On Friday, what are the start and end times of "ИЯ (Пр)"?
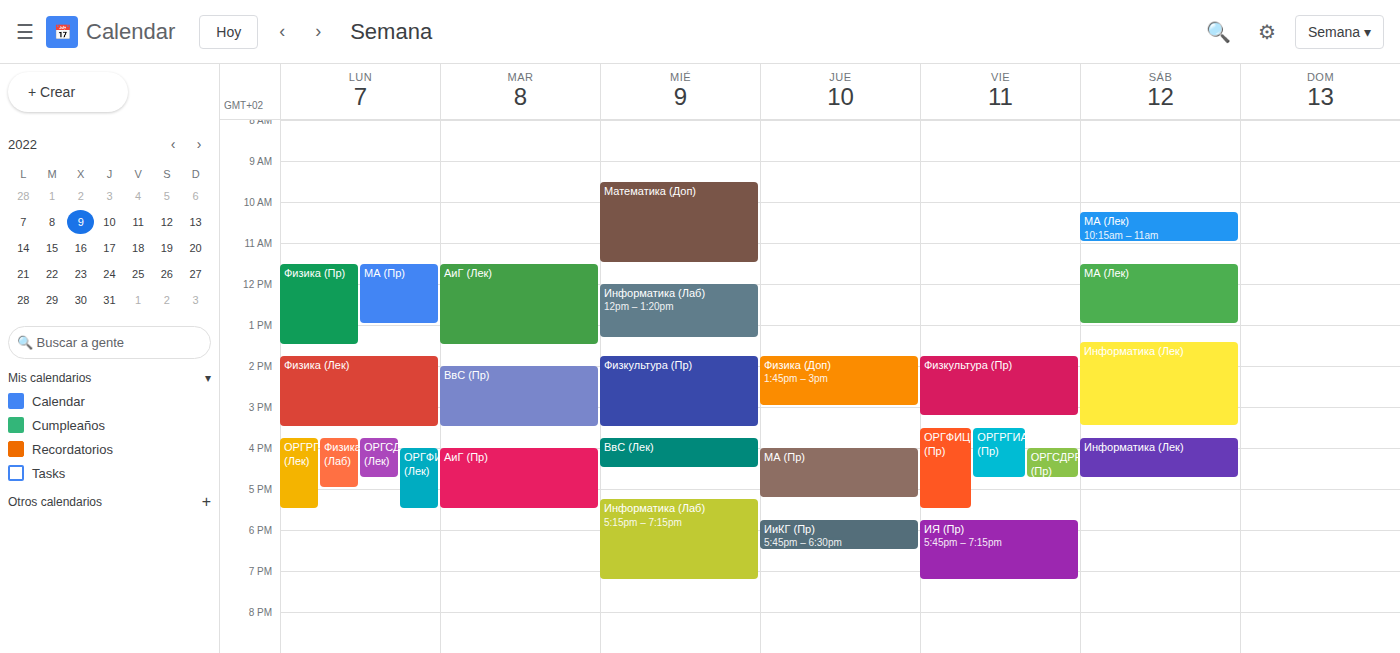
17:45 to 19:15